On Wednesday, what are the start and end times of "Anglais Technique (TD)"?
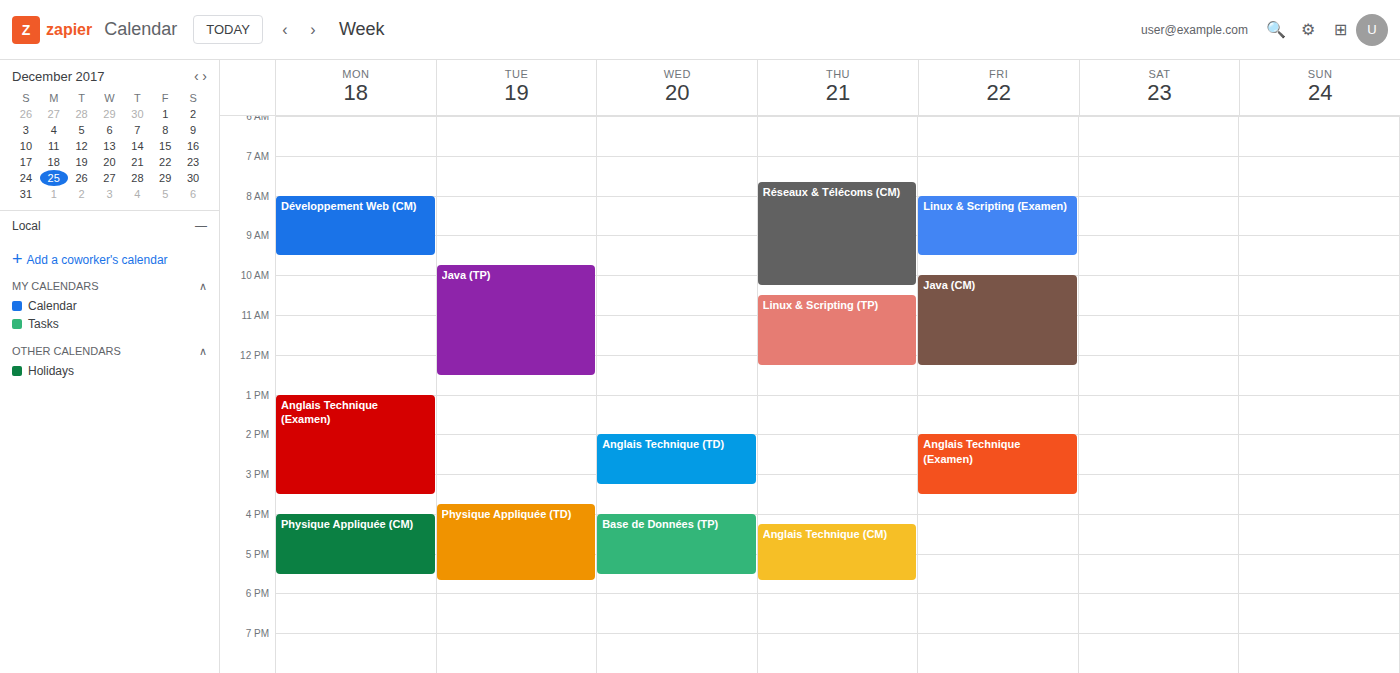
2:00 PM to 3:15 PM